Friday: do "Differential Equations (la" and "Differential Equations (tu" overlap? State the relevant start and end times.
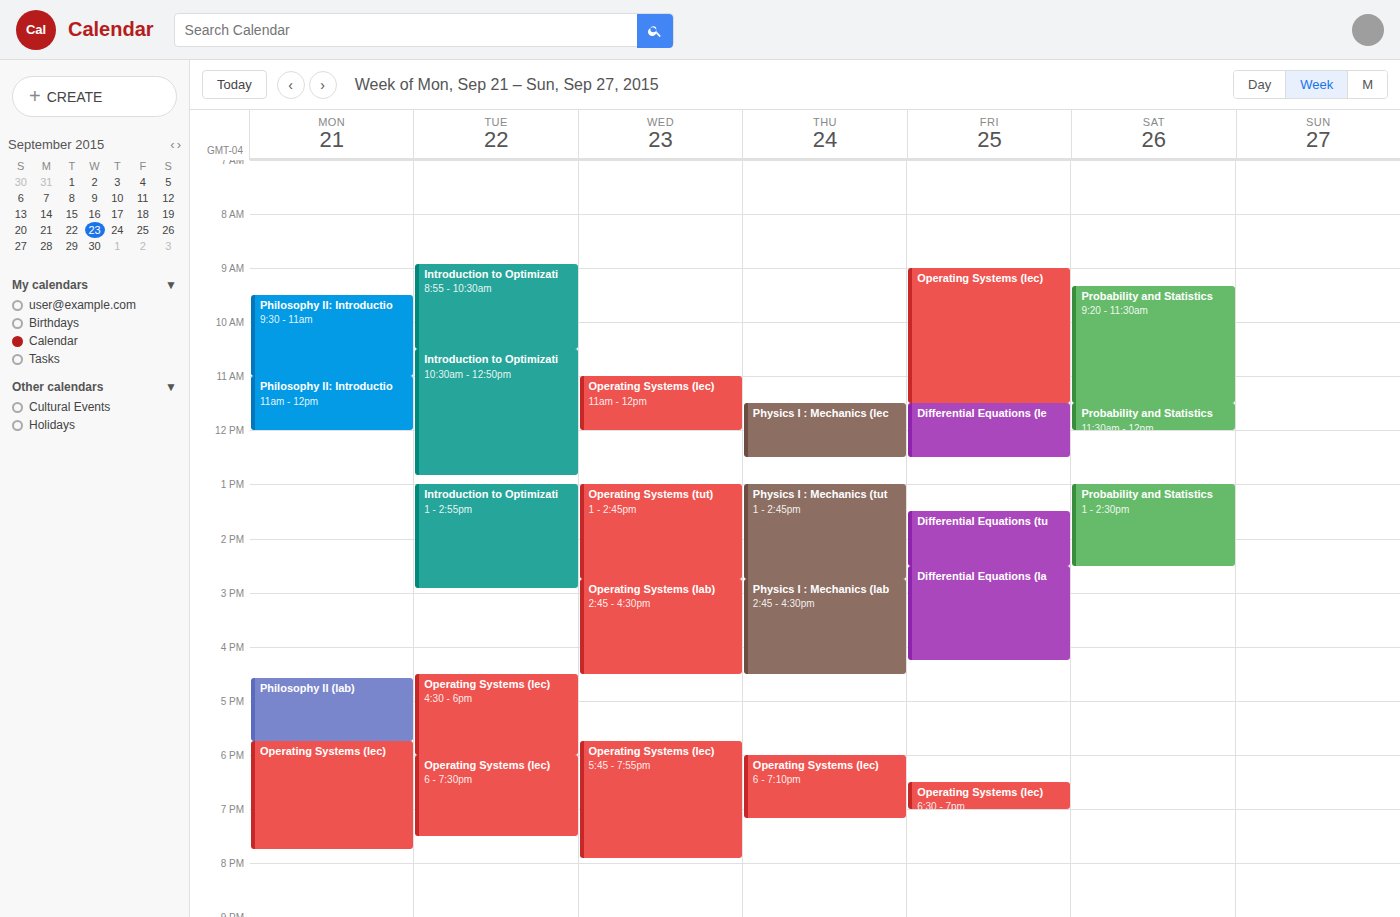
"Differential Equations (tu" ends at 2:30 PM, exactly when "Differential Equations (la" starts -- they touch but do not overlap.